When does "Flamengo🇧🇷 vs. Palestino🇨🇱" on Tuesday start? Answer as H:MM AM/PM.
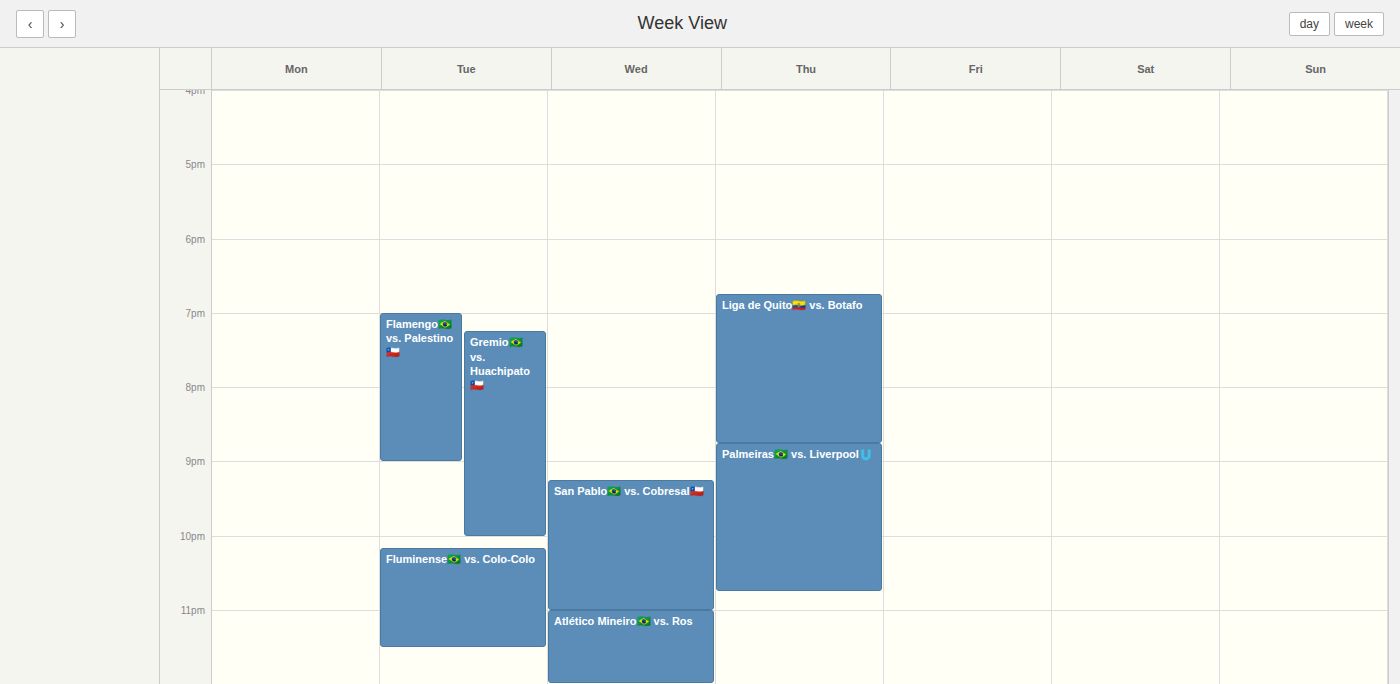
7:00 PM